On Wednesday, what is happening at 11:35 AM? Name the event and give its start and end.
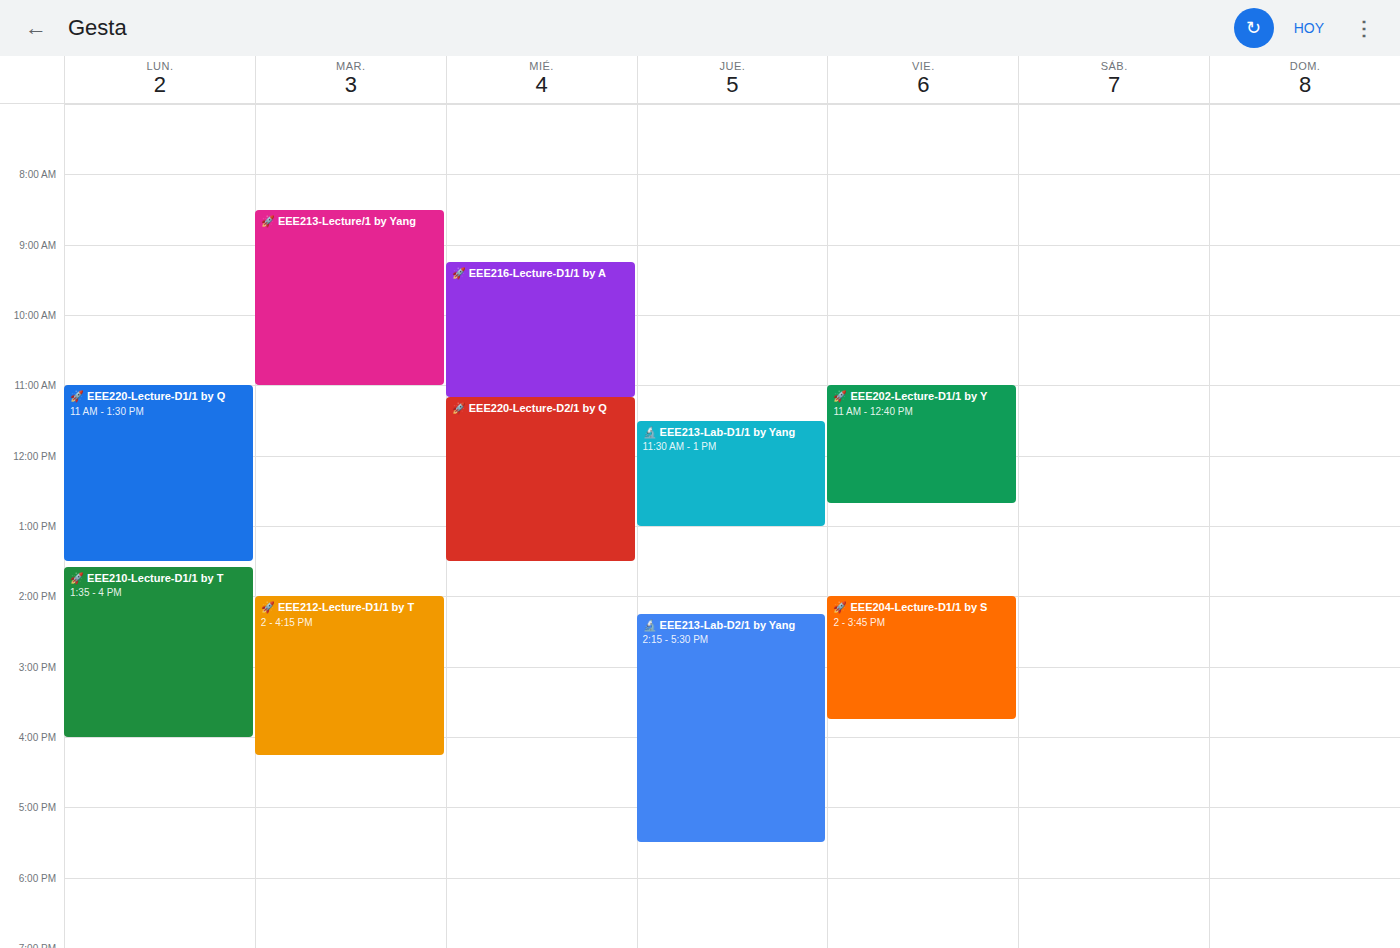
"🚀 EEE220-Lecture-D2/1 by Q", 11:10 AM to 1:30 PM